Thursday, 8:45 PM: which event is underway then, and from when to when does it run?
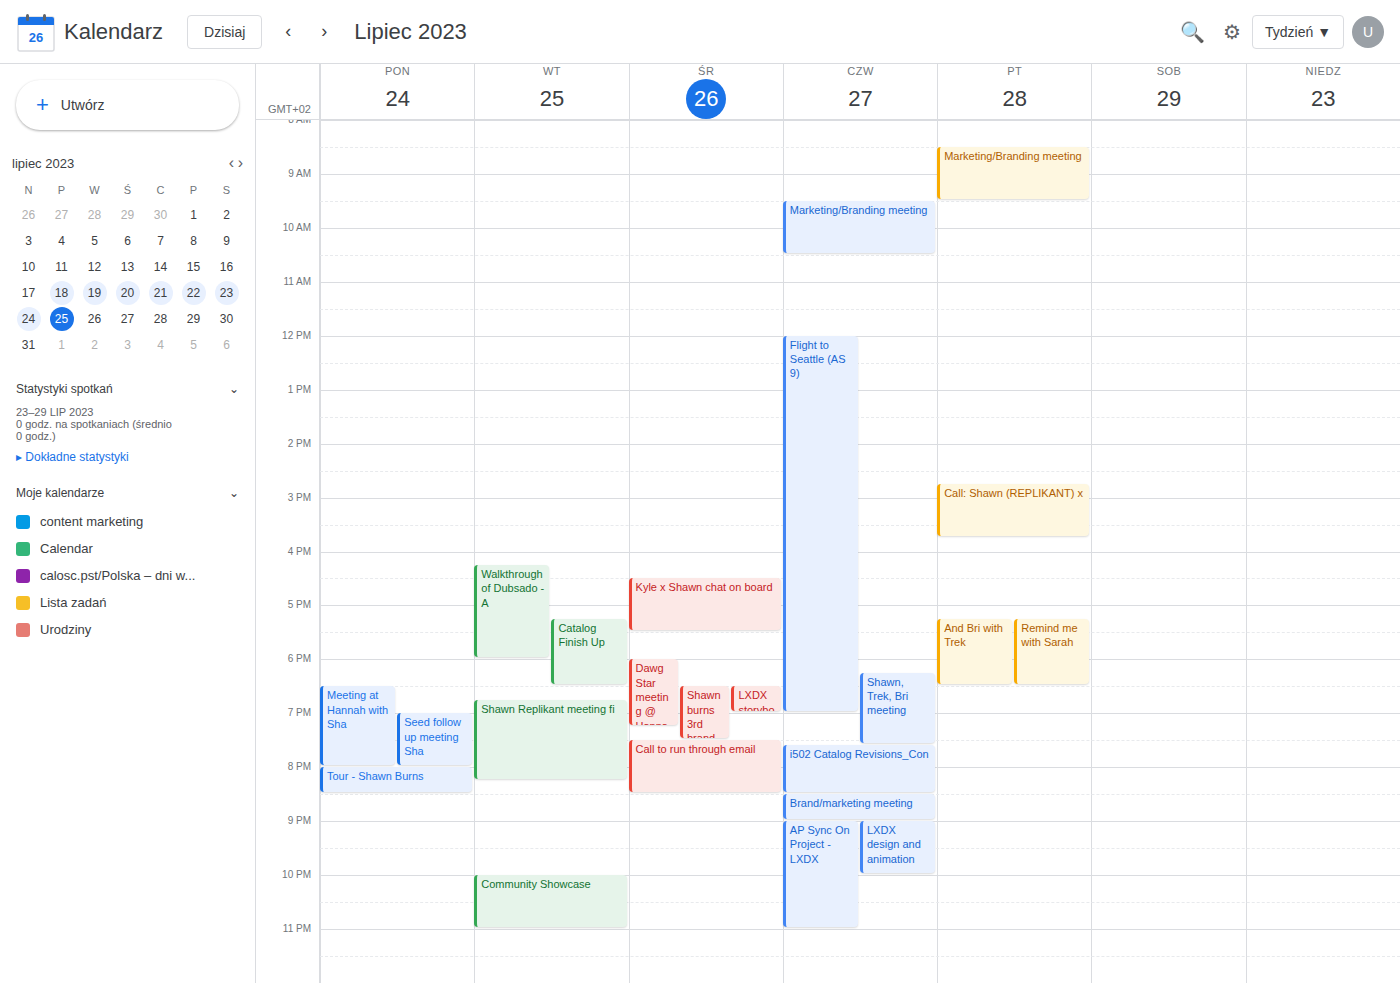
"Brand/marketing meeting", 8:30 PM to 9:00 PM